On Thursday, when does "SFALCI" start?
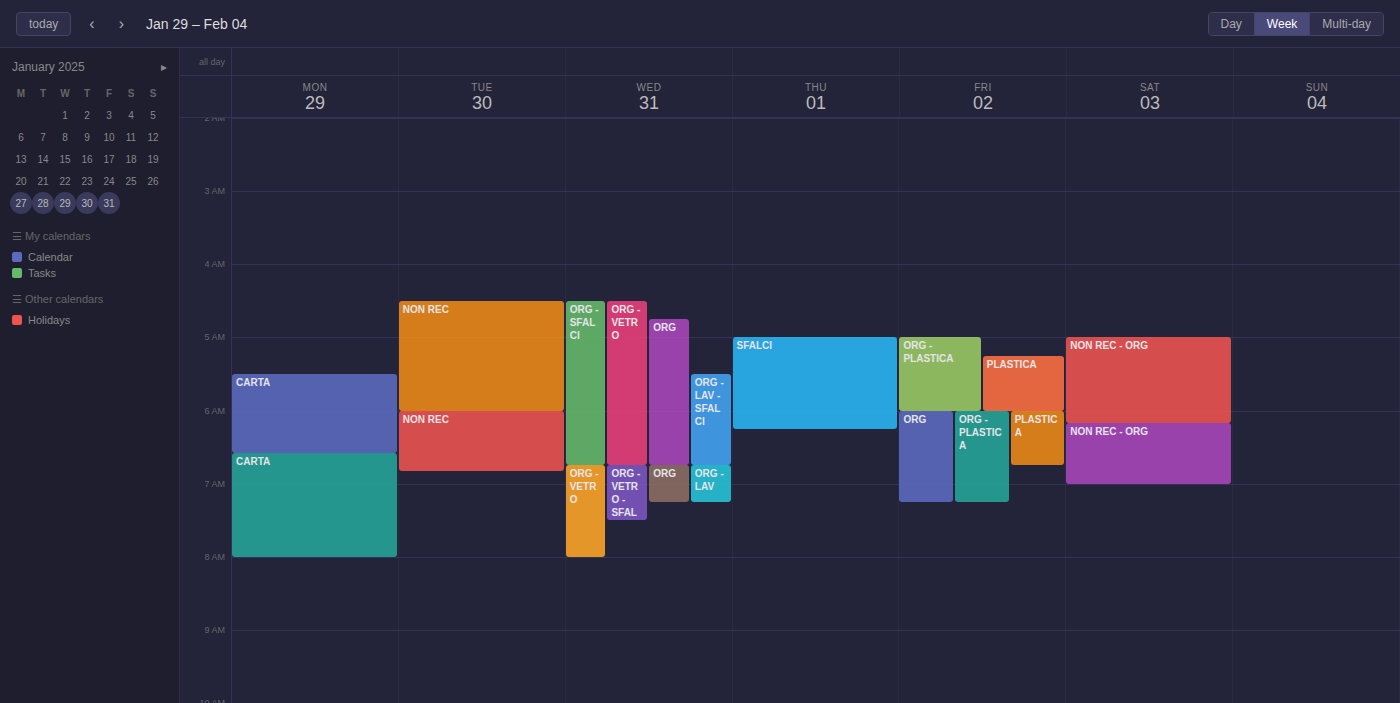
5:00 AM